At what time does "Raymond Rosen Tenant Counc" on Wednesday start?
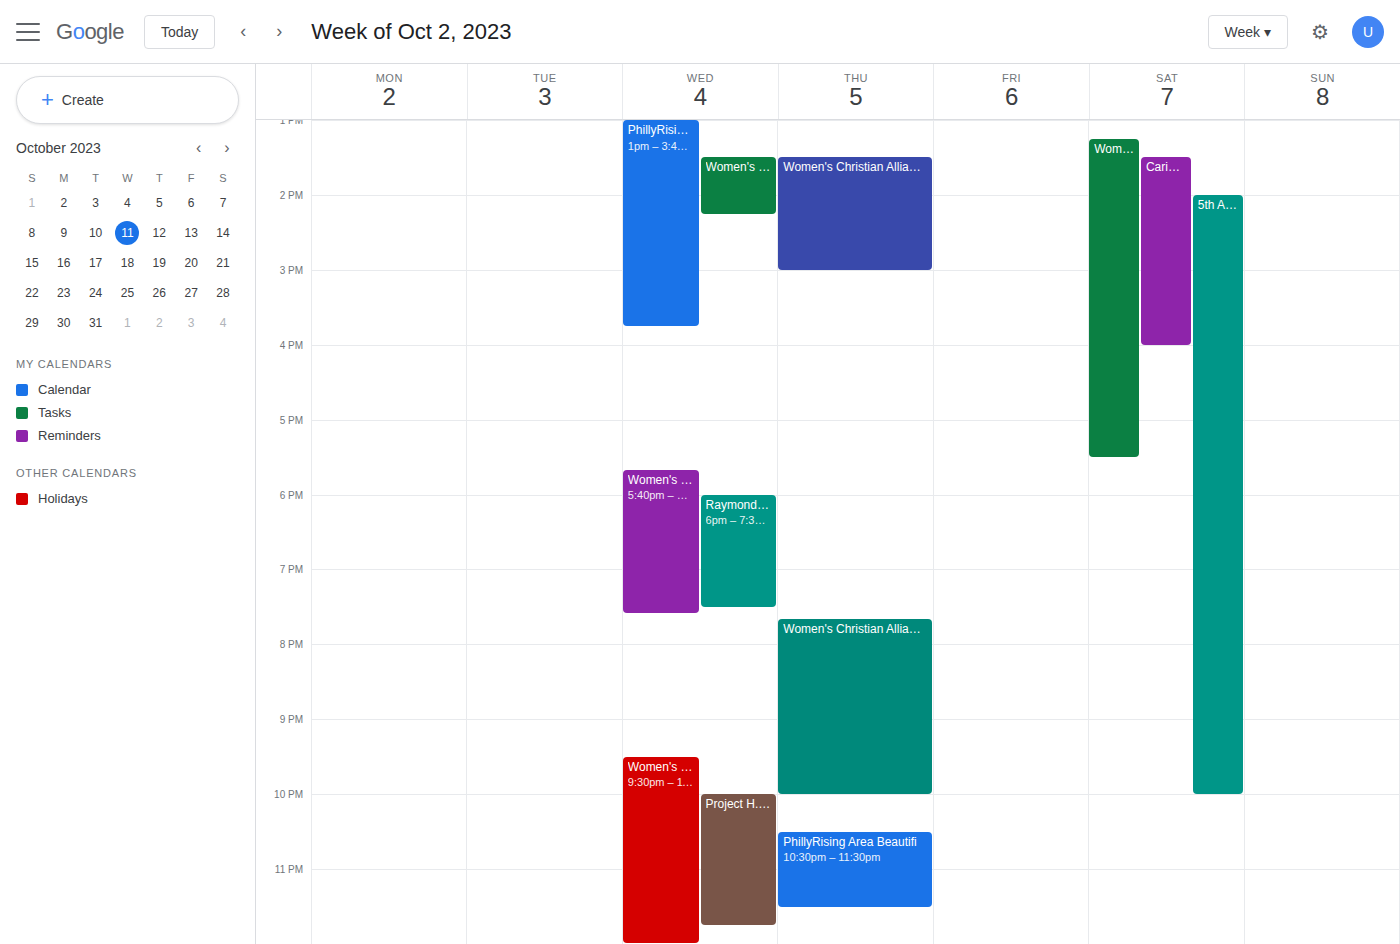
6:00 PM